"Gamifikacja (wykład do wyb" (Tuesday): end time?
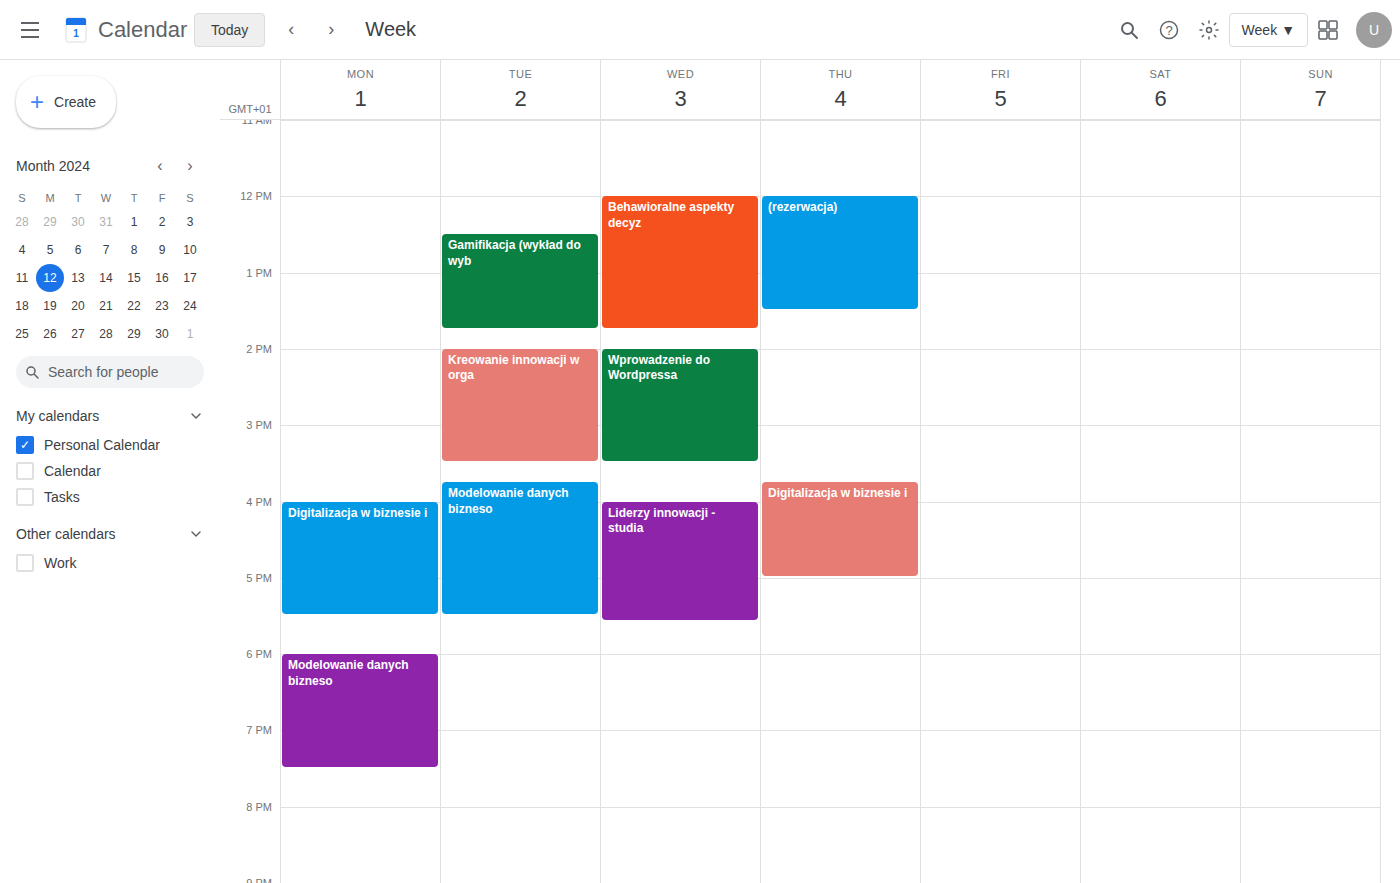
1:45 PM